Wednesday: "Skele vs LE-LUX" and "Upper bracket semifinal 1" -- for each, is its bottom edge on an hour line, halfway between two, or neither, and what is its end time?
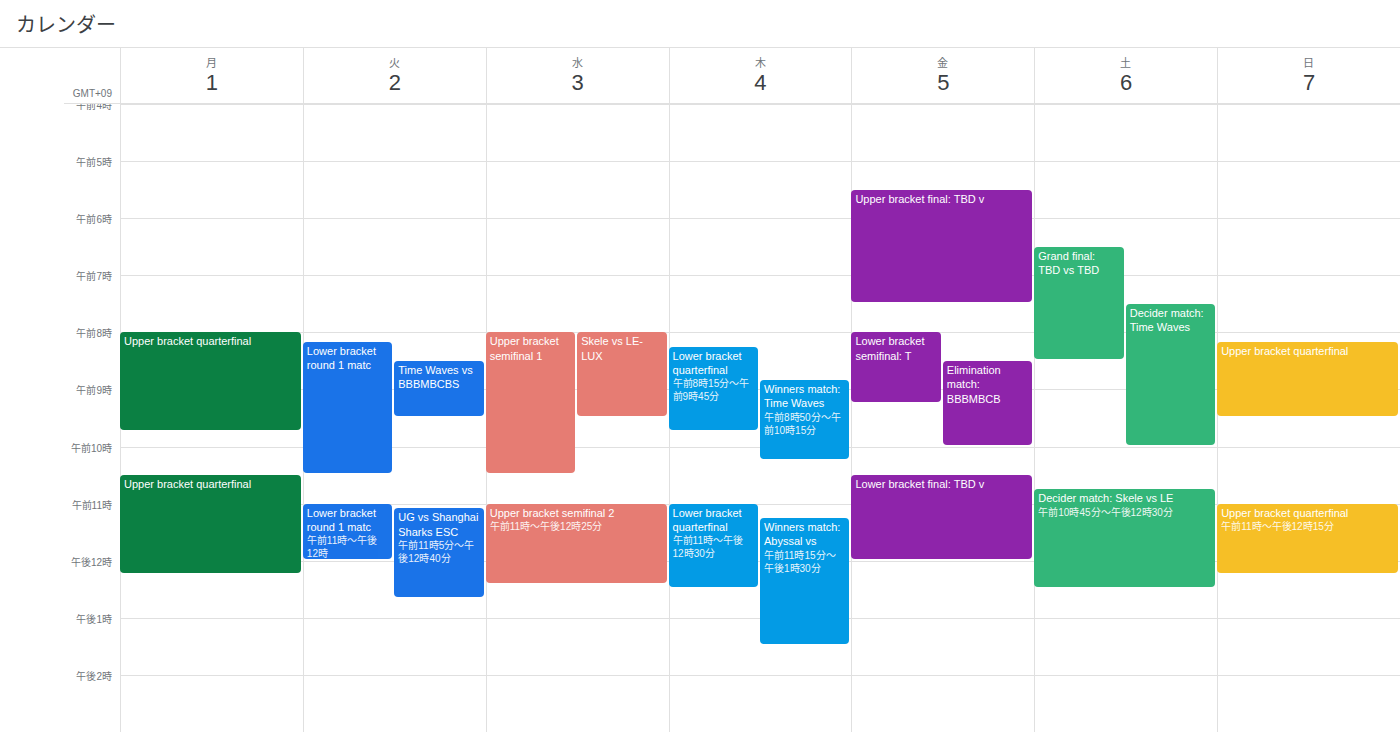
"Skele vs LE-LUX": 9:30 AM, halfway between the 9 AM and 10 AM lines. "Upper bracket semifinal 1": 10:30 AM, halfway between the 10 AM and 11 AM lines.